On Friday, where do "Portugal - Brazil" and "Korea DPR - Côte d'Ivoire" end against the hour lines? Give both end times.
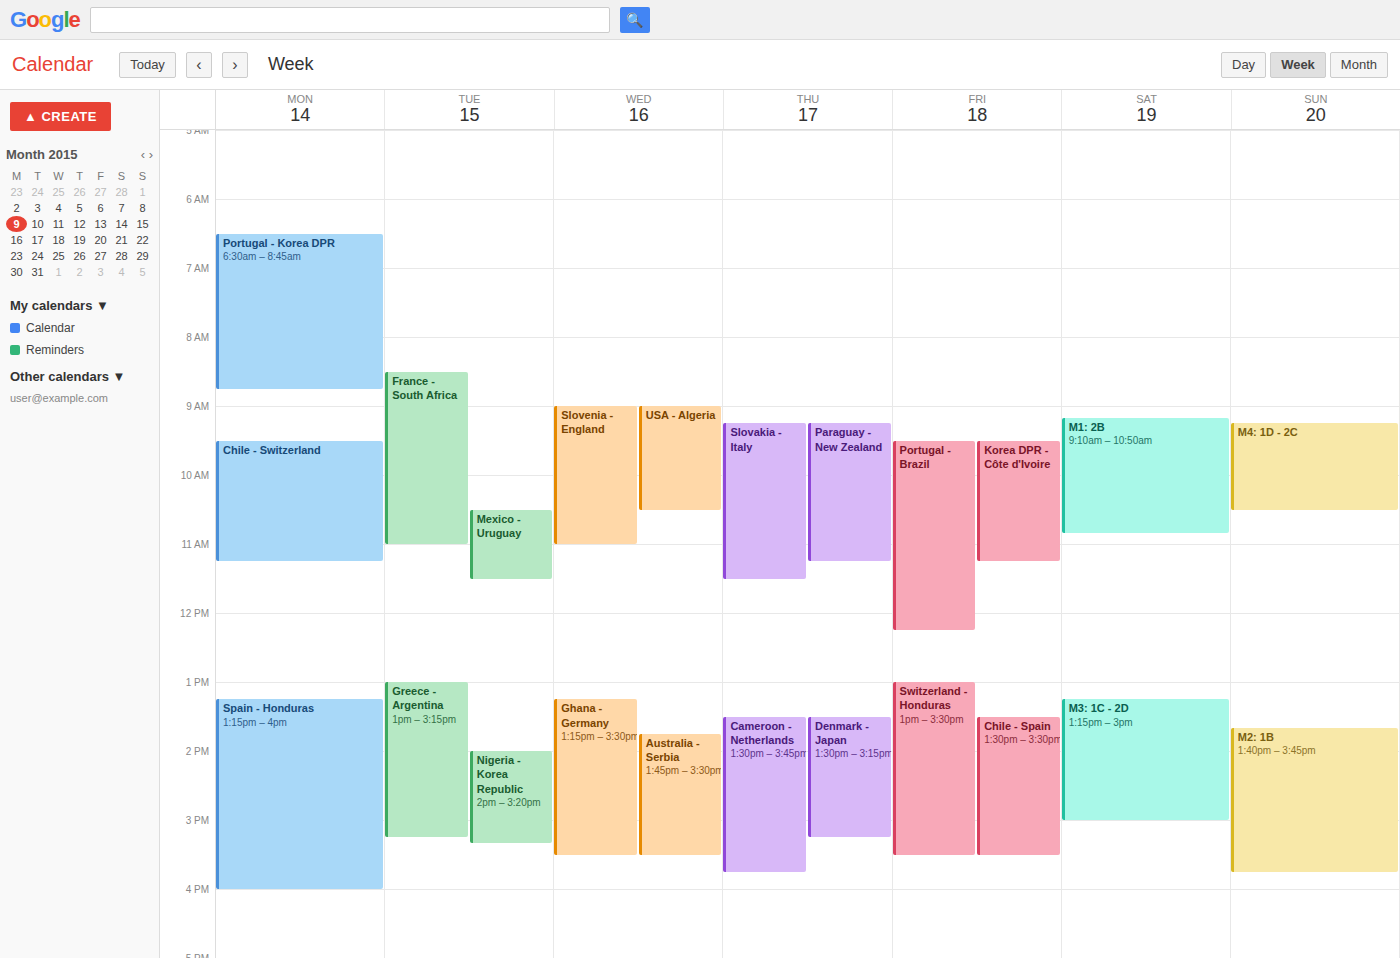
"Portugal - Brazil": 12:15 PM, neither: a quarter of the way from the 12 PM line to the 1 PM line. "Korea DPR - Côte d'Ivoire": 11:15 AM, neither: a quarter of the way from the 11 AM line to the 12 PM line.